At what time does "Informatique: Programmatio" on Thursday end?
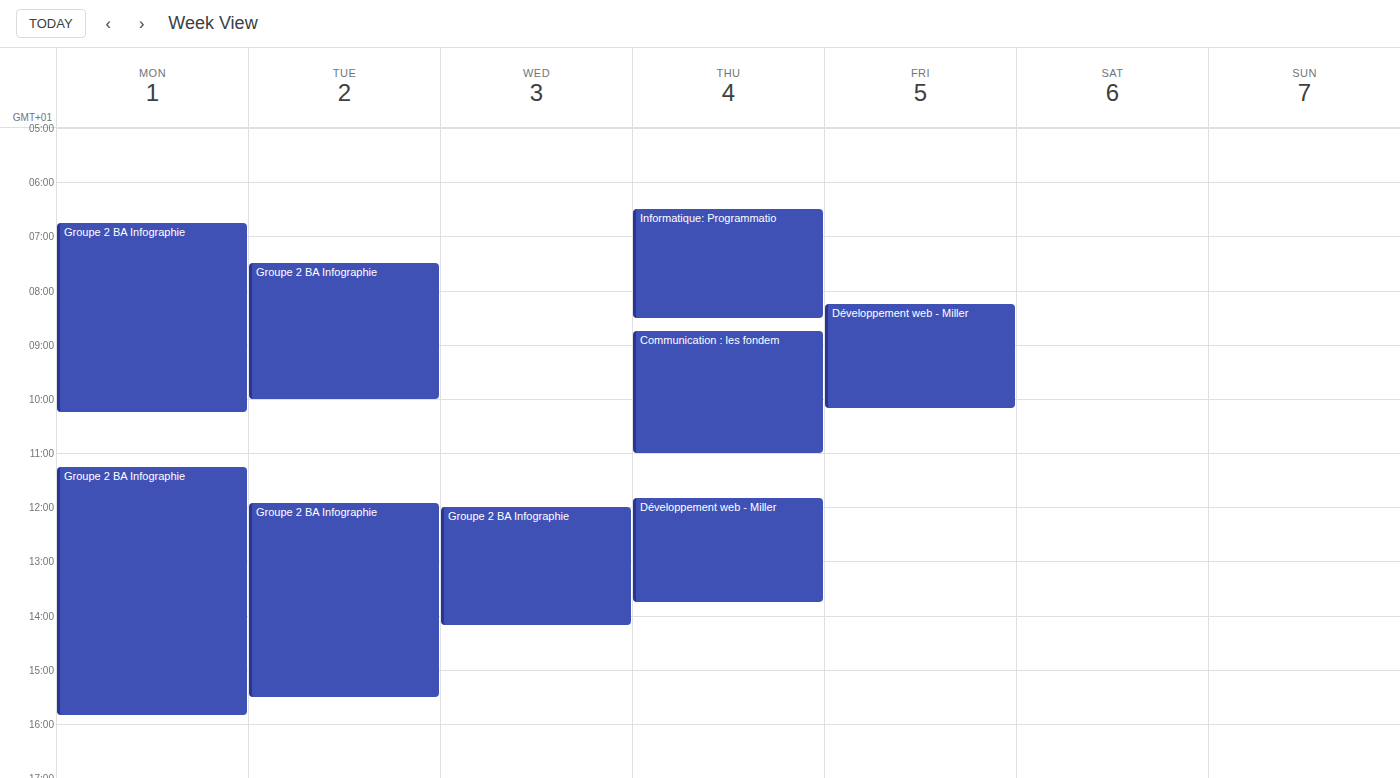
8:30 AM